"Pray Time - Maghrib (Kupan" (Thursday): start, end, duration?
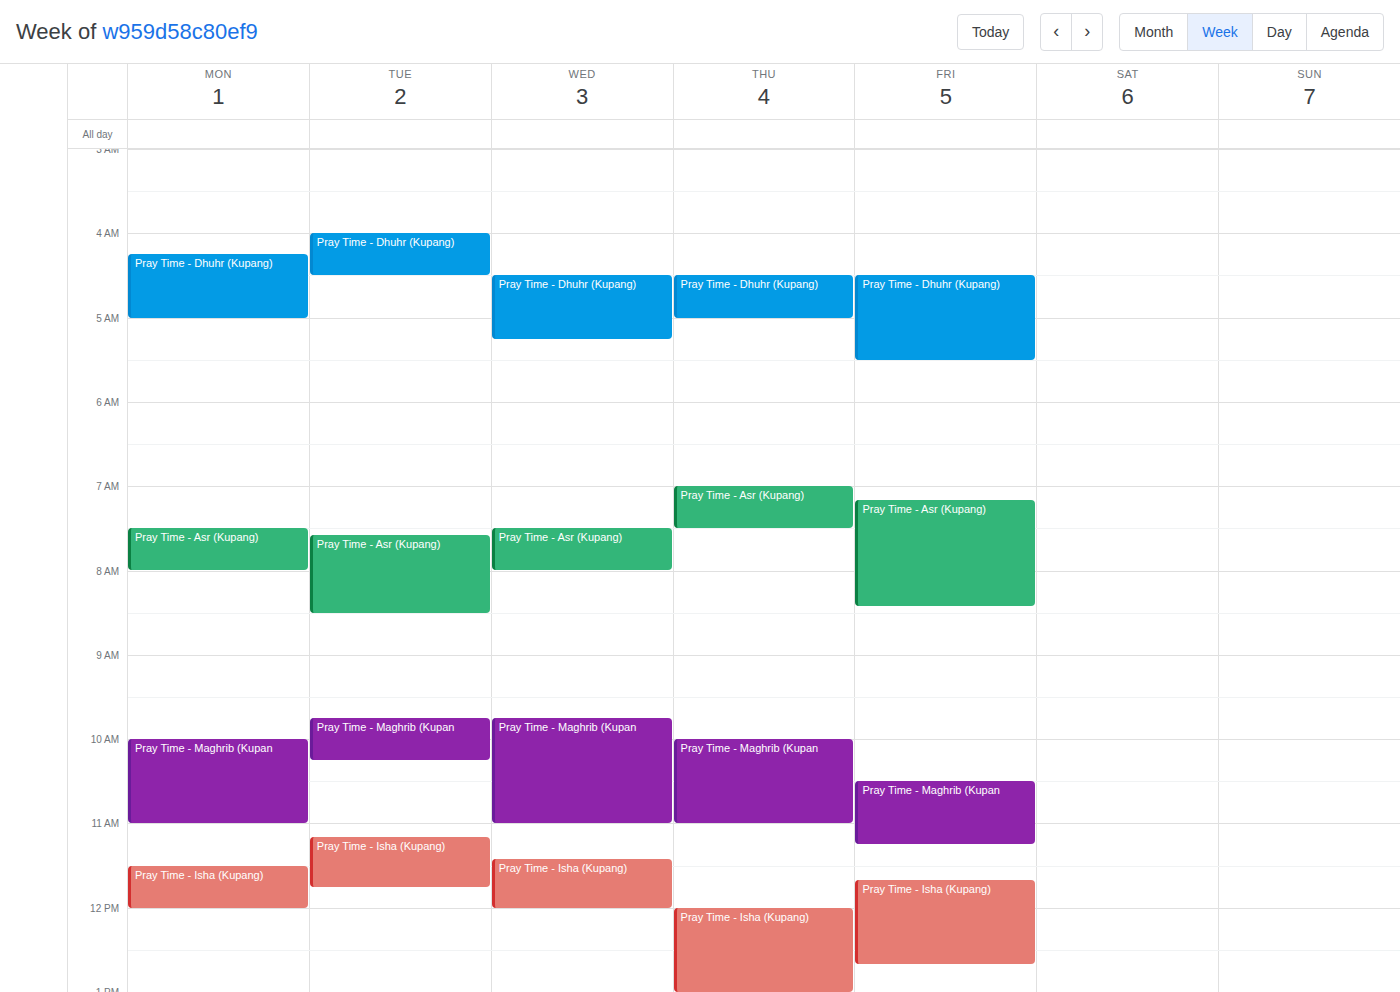
10:00 to 11:00, 1 hour